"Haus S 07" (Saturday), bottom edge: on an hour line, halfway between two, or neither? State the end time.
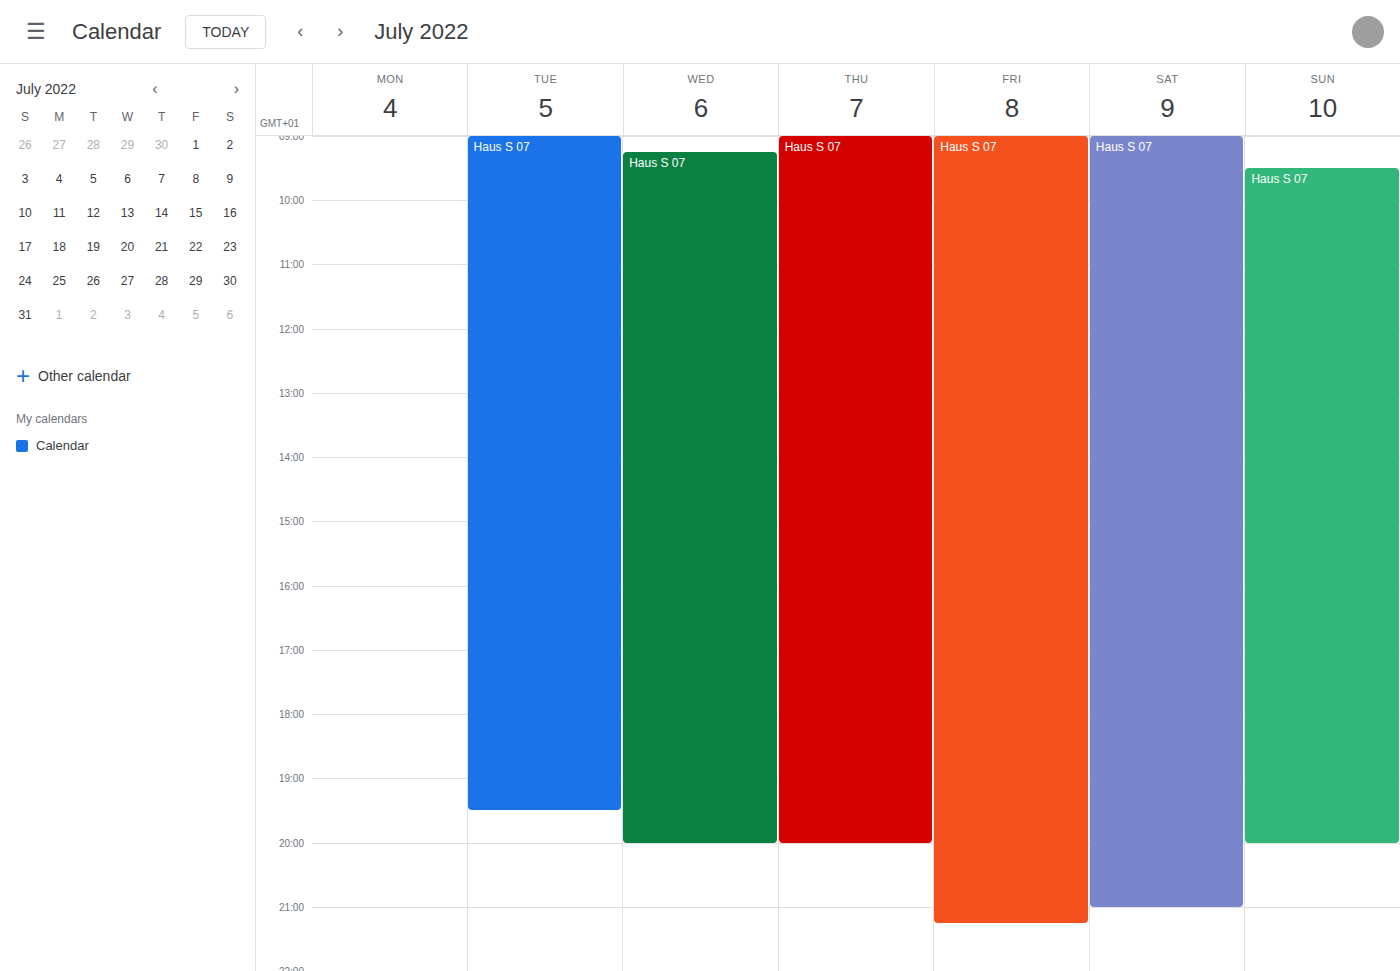
9:00 PM -- exactly on the 9 PM line.